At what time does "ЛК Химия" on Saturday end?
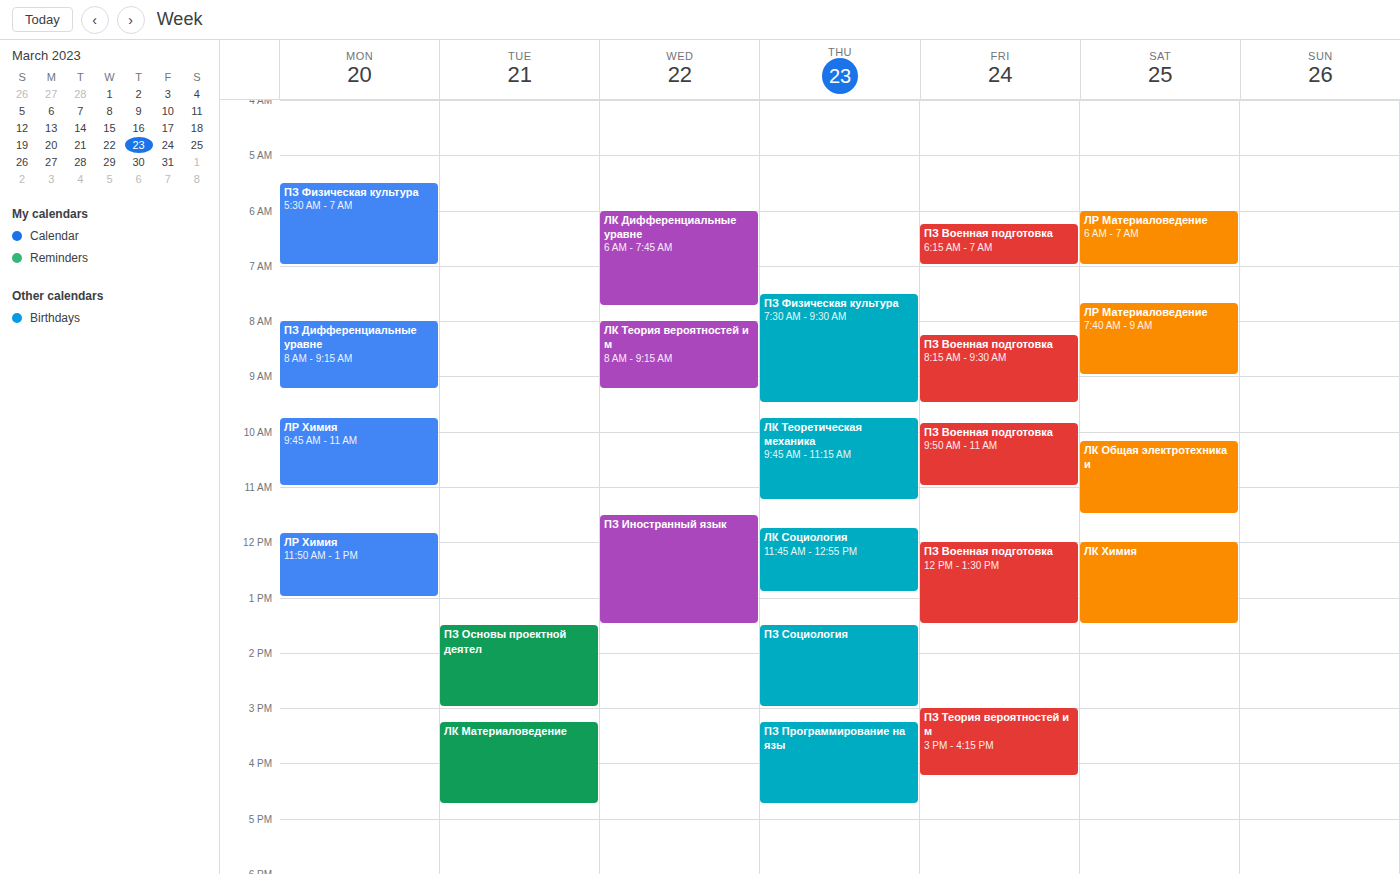
1:30 PM